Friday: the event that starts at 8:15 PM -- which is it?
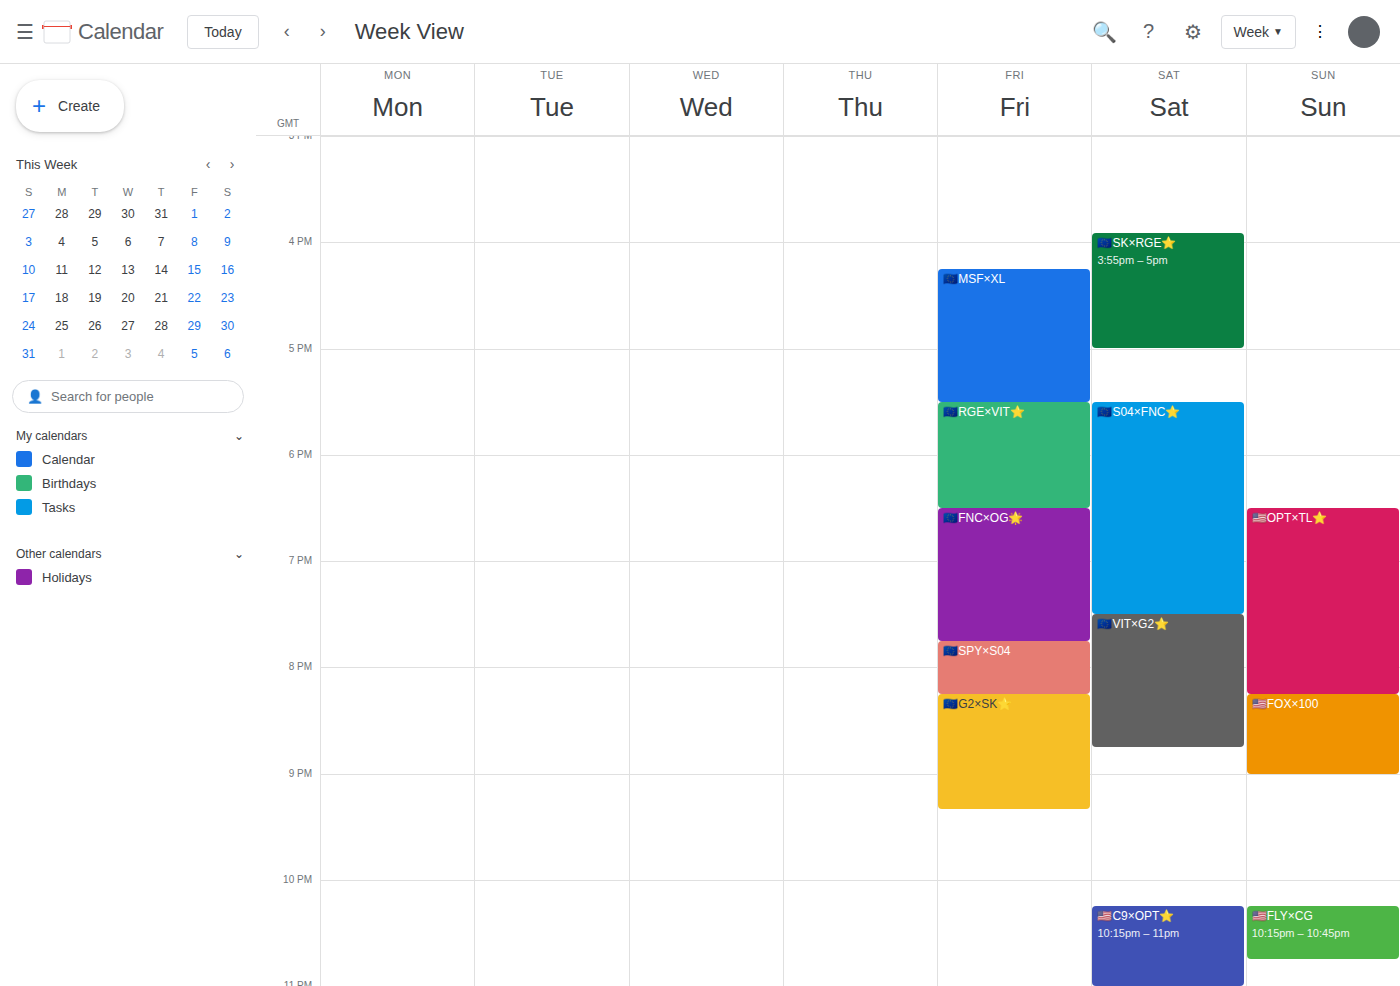
"🇪🇺G2×SK⭐"